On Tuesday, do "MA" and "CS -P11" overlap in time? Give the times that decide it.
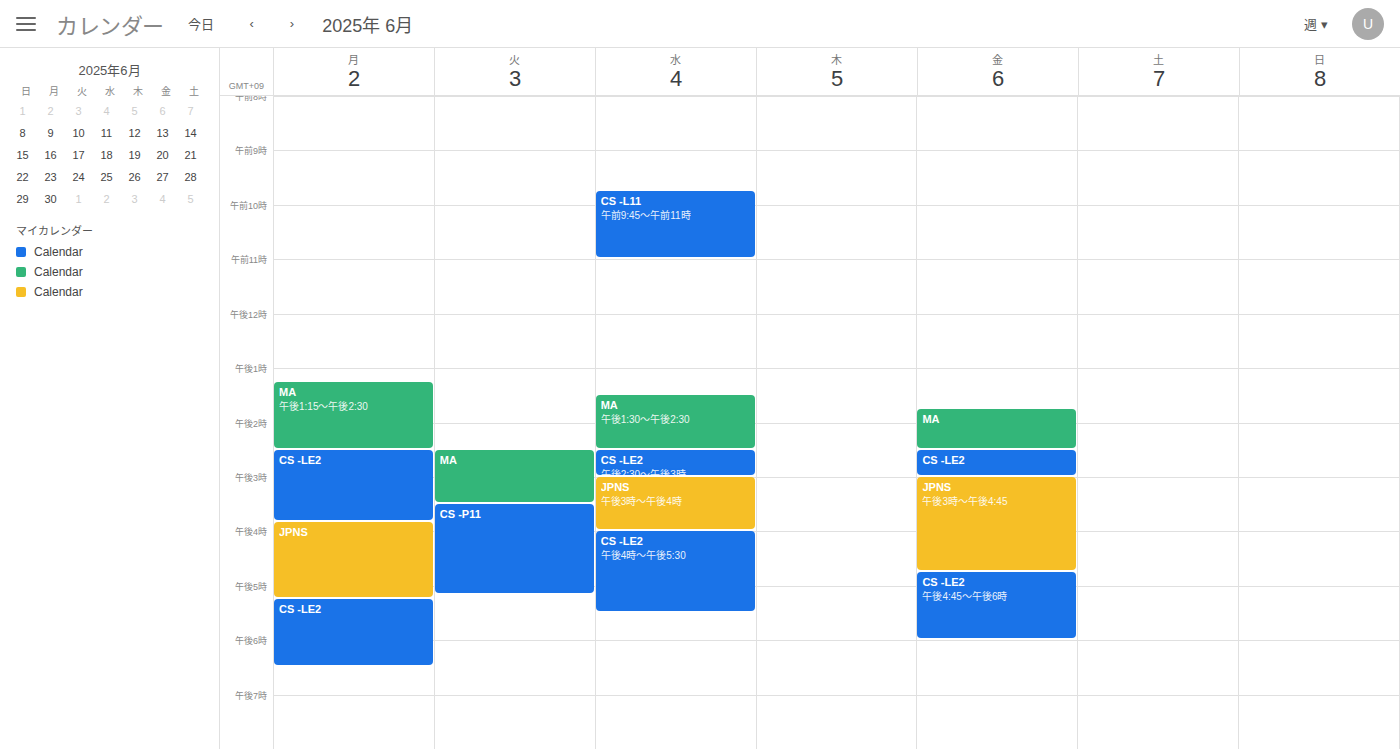
"MA" ends at 3:30 PM, exactly when "CS -P11" starts -- they touch but do not overlap.